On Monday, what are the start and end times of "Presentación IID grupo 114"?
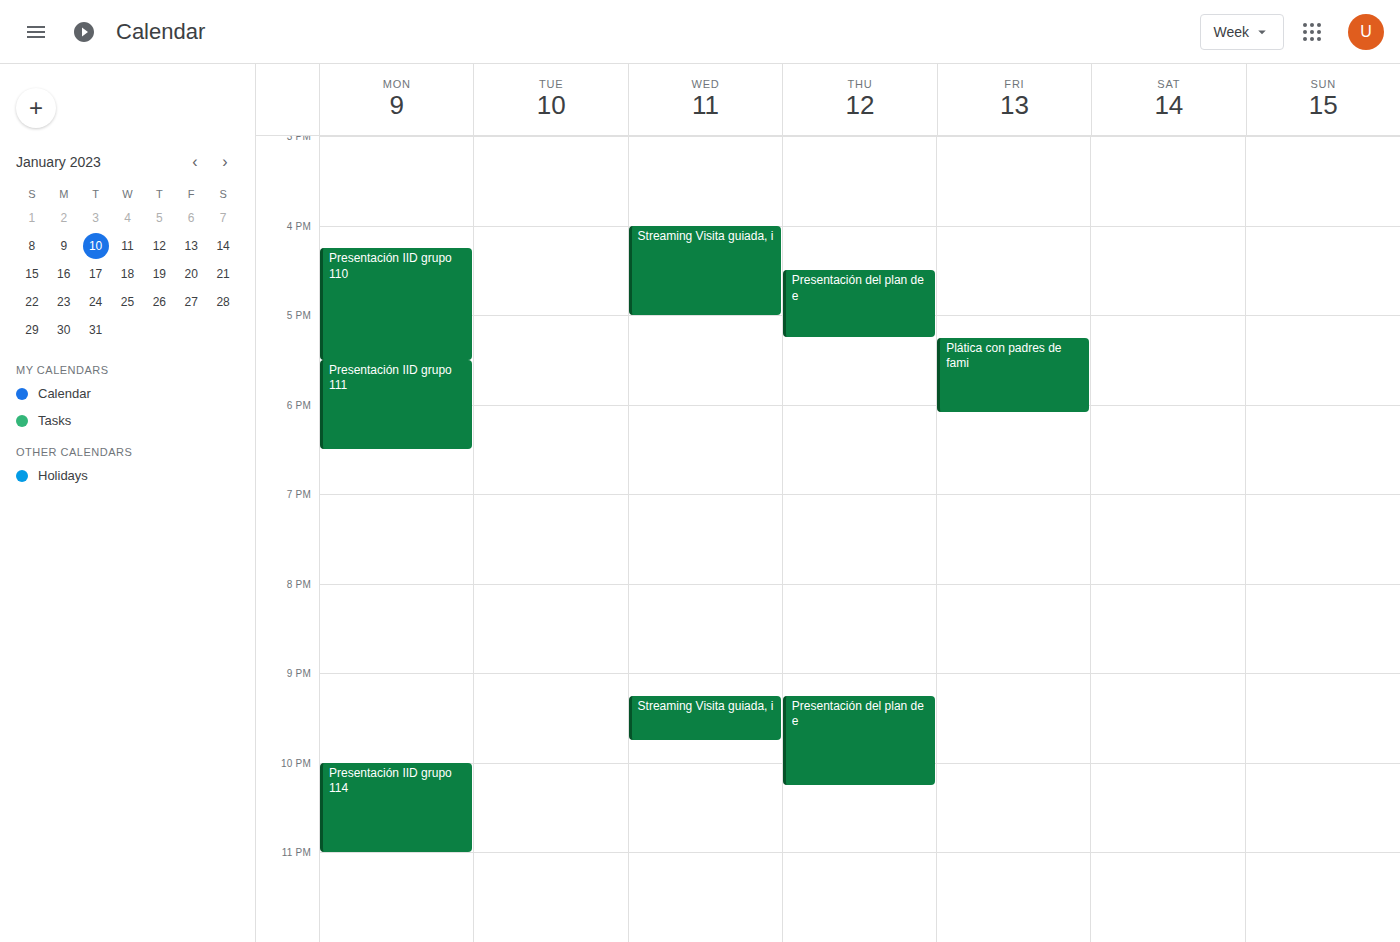
10:00 PM to 11:00 PM